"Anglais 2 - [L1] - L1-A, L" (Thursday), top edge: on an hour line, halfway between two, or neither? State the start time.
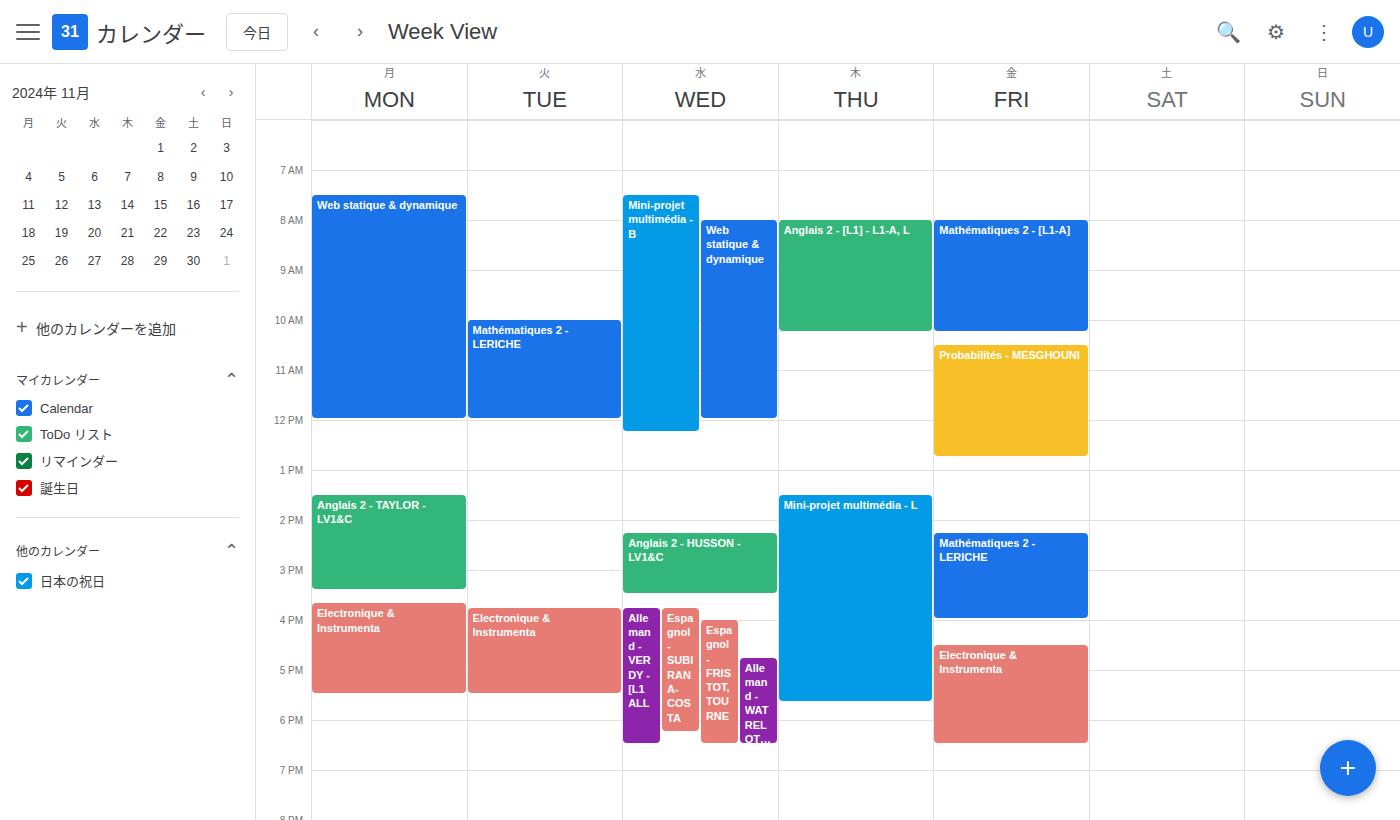
8:00 AM -- exactly on the 8 AM line.